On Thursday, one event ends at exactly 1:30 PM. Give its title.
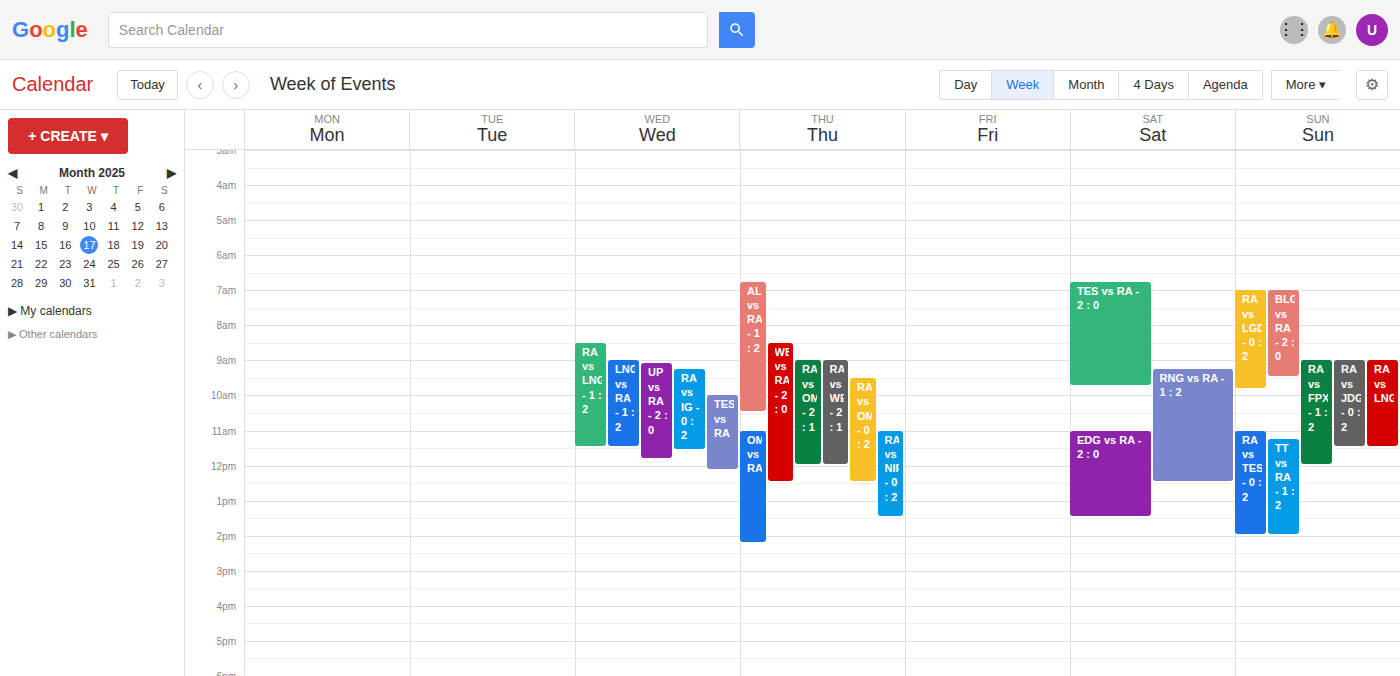
"RA vs NIP - 0 : 2"